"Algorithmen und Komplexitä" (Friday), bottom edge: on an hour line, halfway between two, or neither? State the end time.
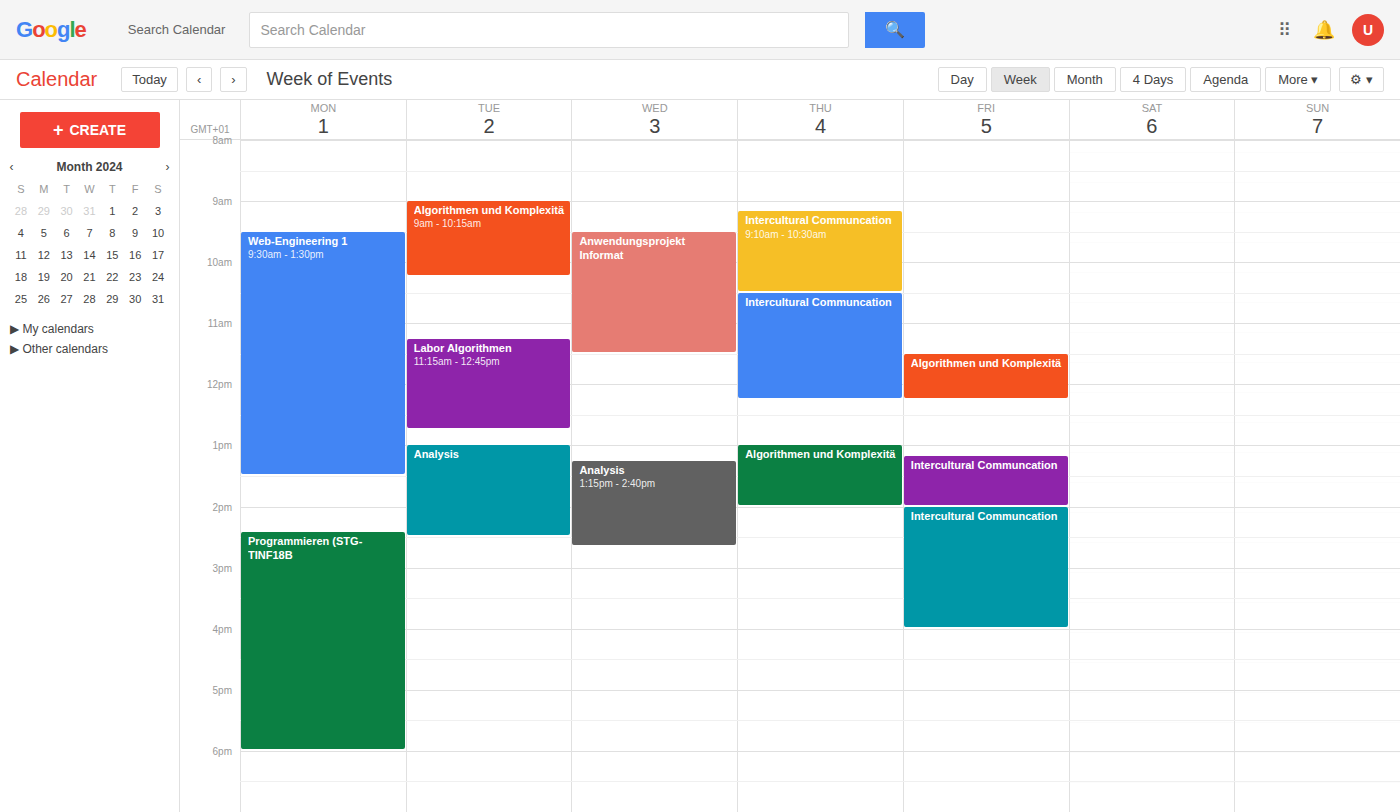
12:15 PM -- neither: a quarter of the way from the 12 PM line to the 1 PM line.